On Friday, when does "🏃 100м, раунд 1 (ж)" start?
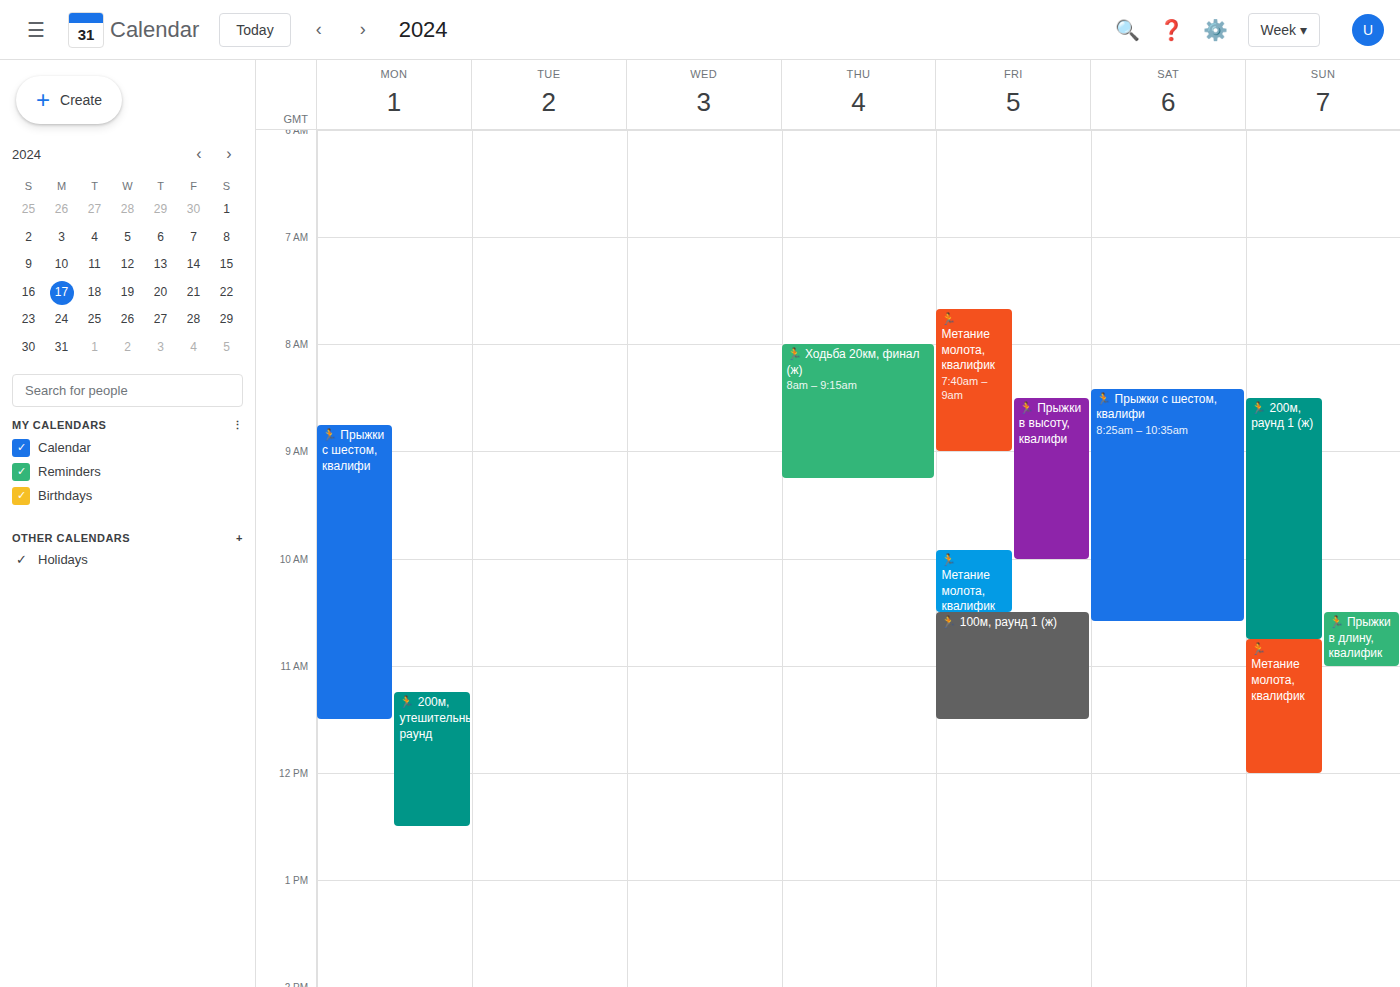
10:30 AM